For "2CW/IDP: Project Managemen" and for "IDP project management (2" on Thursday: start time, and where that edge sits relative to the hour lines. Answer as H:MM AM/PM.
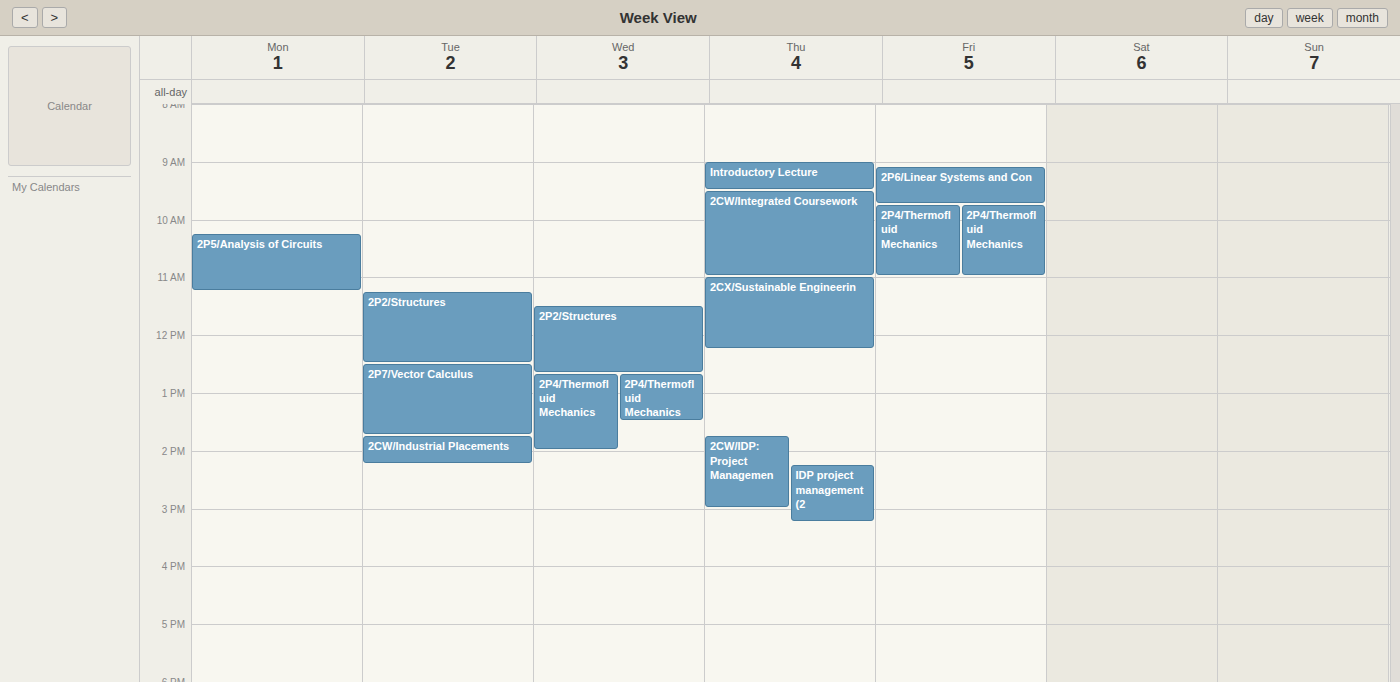
"2CW/IDP: Project Managemen": 1:45 PM, neither: three quarters of the way from the 1 PM line to the 2 PM line. "IDP project management (2": 2:15 PM, neither: a quarter of the way from the 2 PM line to the 3 PM line.